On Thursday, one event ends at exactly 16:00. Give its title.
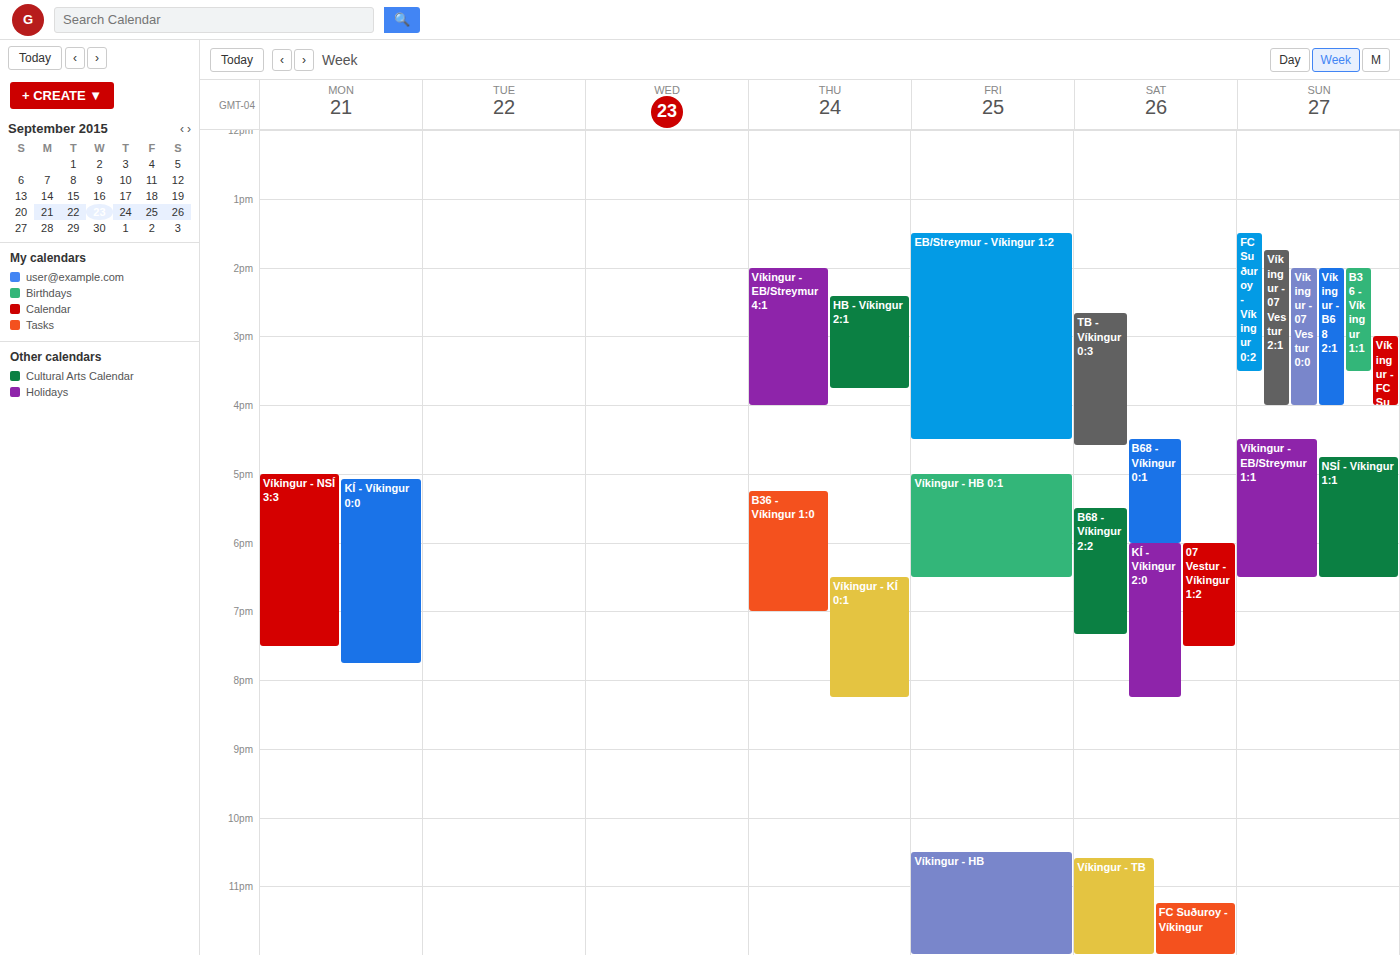
"Víkingur - EB/Streymur 4:1"